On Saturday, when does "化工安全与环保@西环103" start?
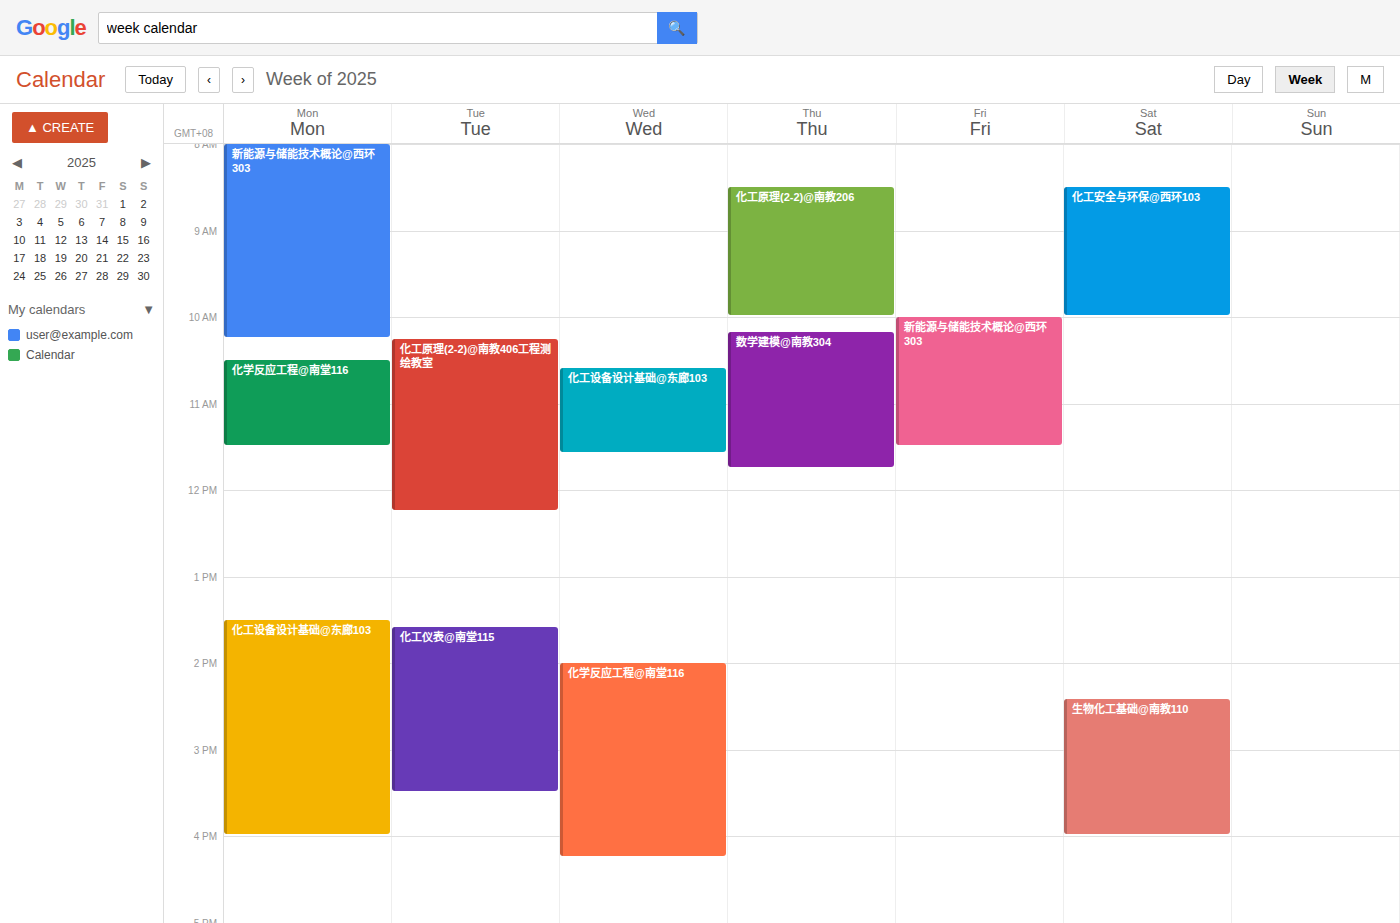
8:30 AM